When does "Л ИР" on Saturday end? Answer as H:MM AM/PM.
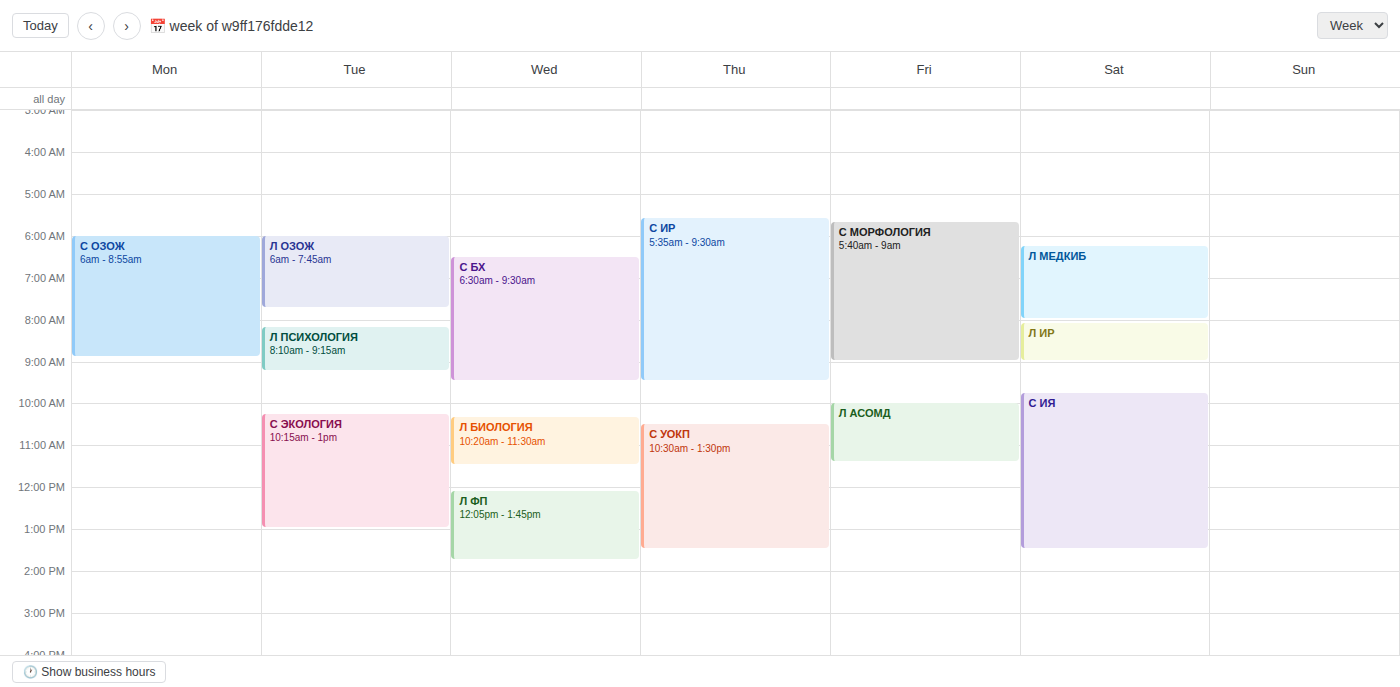
9:00 AM